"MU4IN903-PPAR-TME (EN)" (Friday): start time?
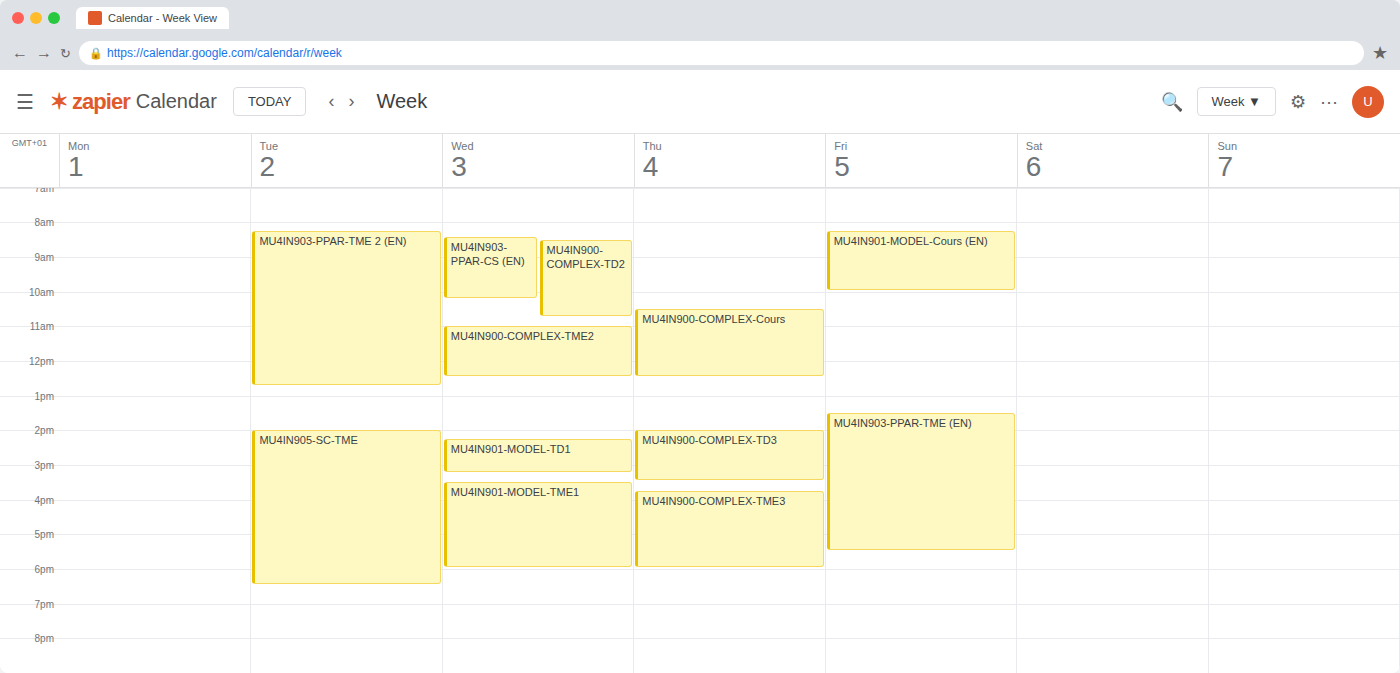
1:30 PM